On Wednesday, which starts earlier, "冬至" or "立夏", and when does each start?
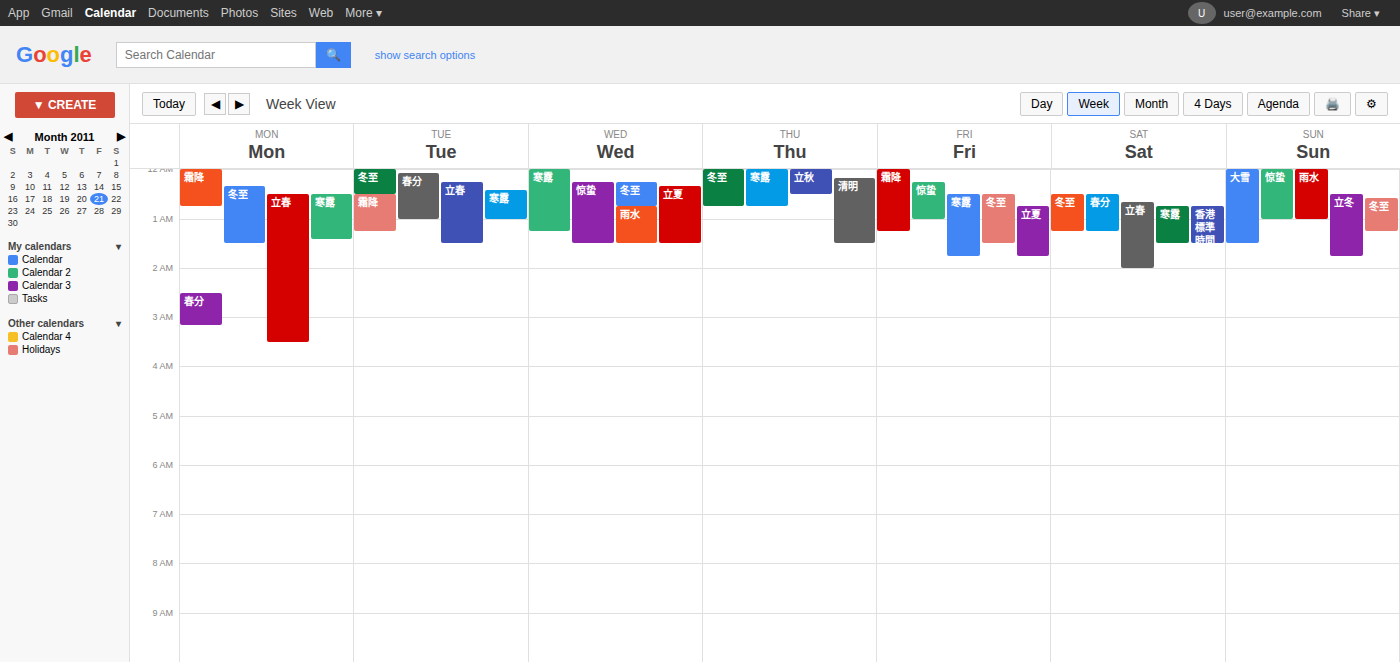
"冬至" 12:15 AM; "立夏" 12:20 AM.